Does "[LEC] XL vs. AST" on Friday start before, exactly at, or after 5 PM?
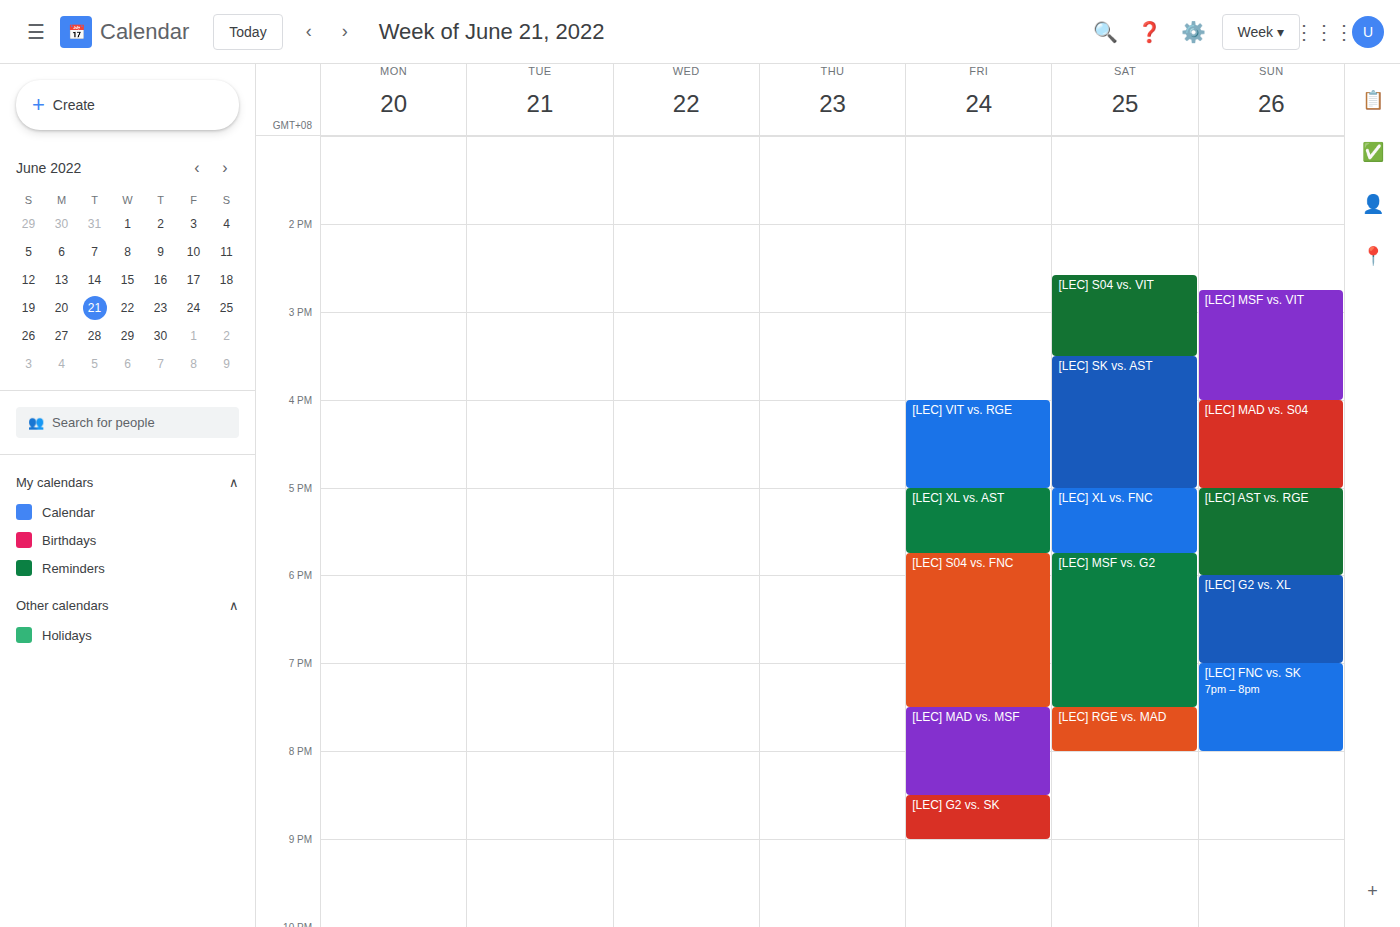
5:00 PM -- exactly at 5 PM, on the 5 PM line.